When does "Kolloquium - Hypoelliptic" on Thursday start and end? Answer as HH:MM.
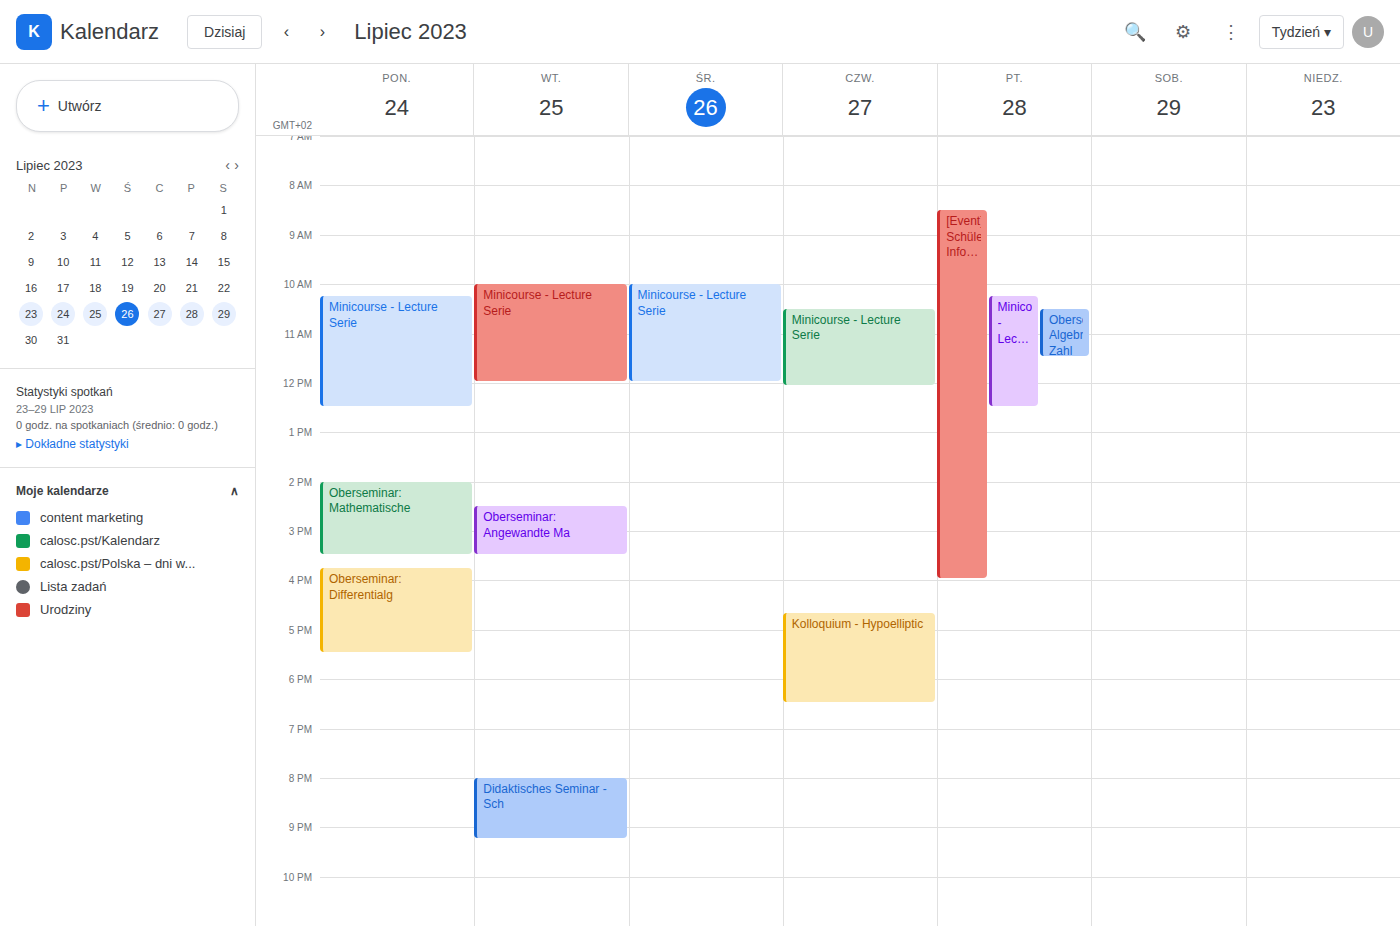
16:40 to 18:30